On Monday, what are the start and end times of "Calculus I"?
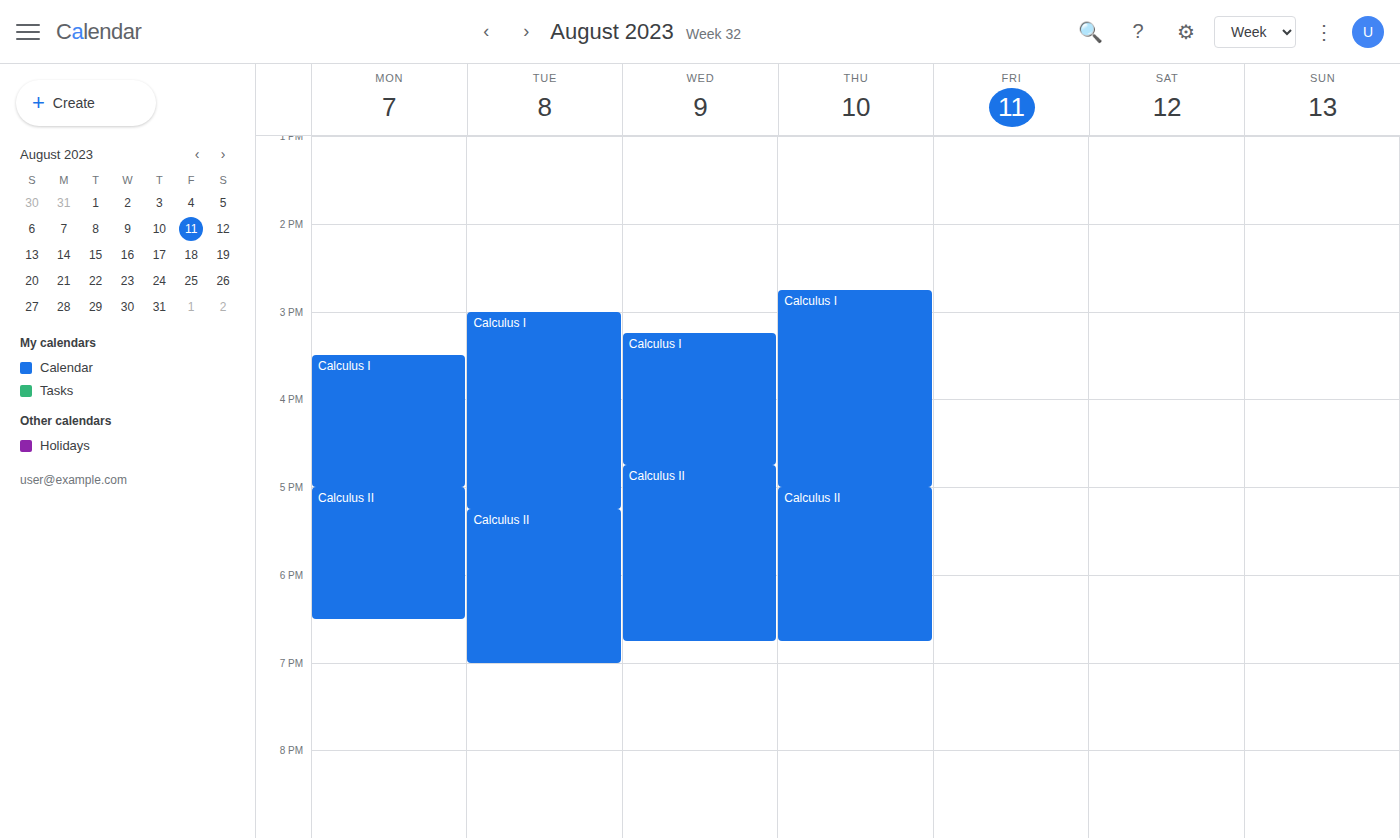
3:30 PM to 5:00 PM